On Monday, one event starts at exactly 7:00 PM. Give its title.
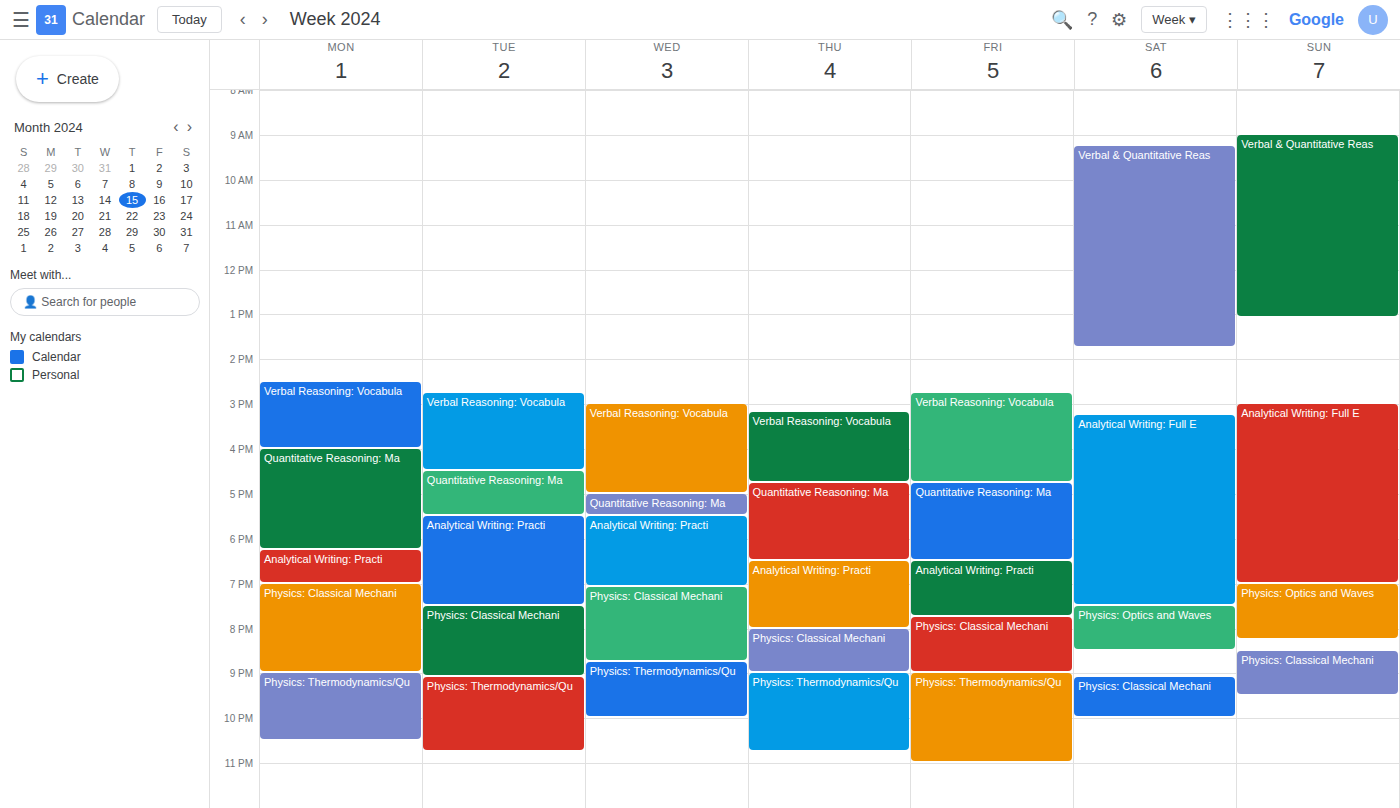
"Physics: Classical Mechani"